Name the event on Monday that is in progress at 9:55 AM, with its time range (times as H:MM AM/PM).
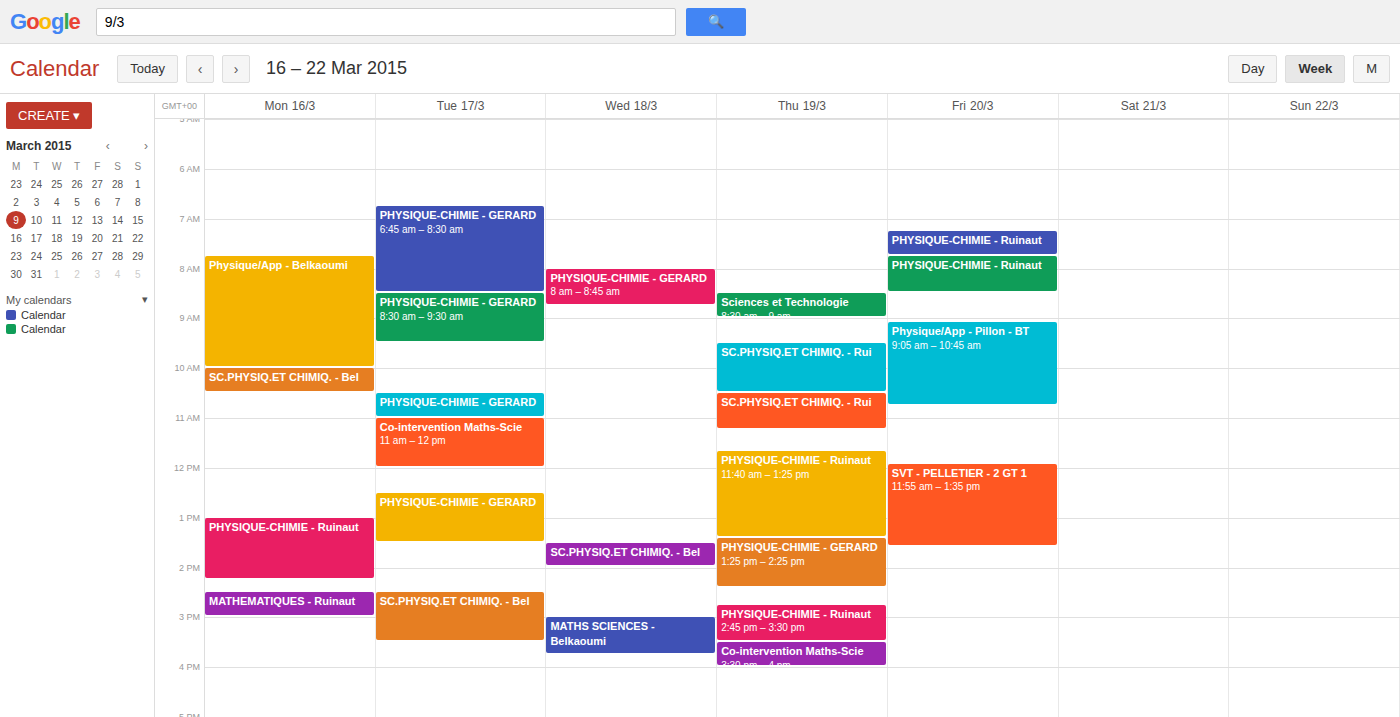
"Physique/App - Belkaoumi", 7:45 AM to 10:00 AM